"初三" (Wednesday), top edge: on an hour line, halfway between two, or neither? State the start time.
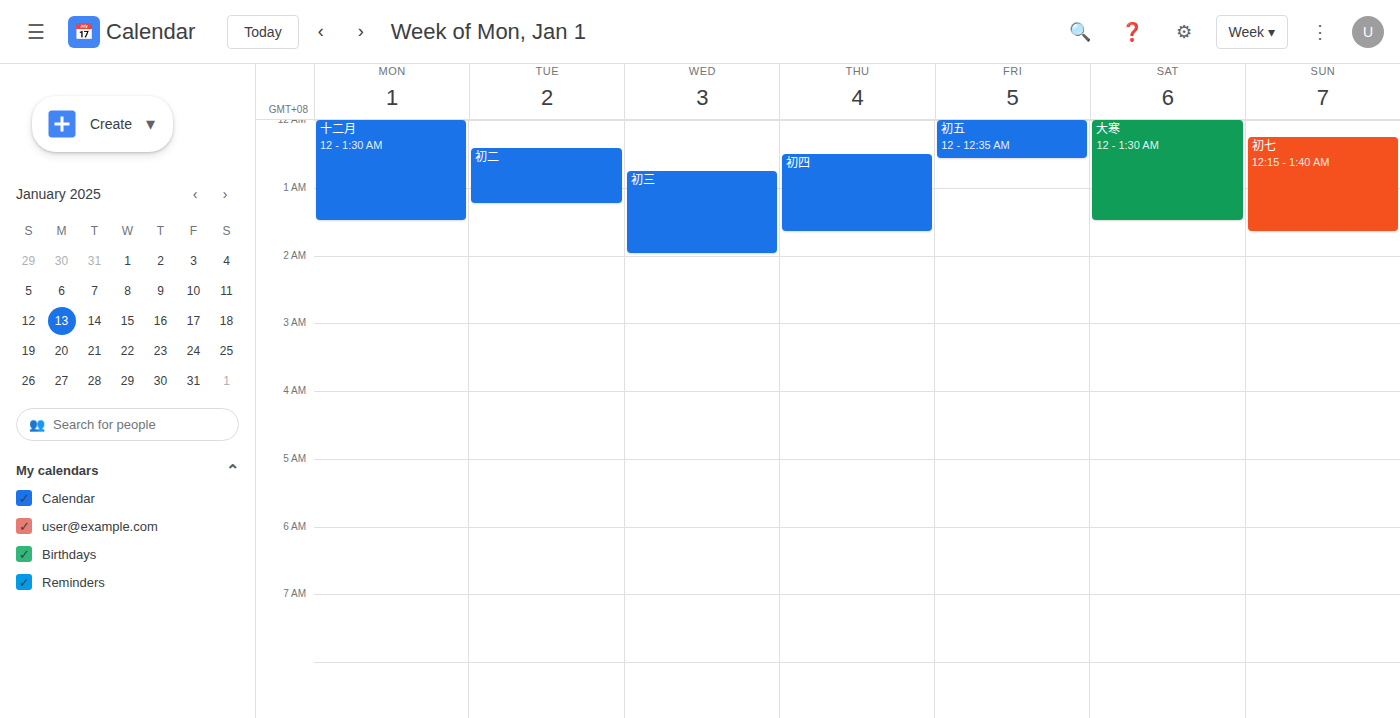
12:45 AM -- neither: three quarters of the way from the 12 AM line to the 1 AM line.